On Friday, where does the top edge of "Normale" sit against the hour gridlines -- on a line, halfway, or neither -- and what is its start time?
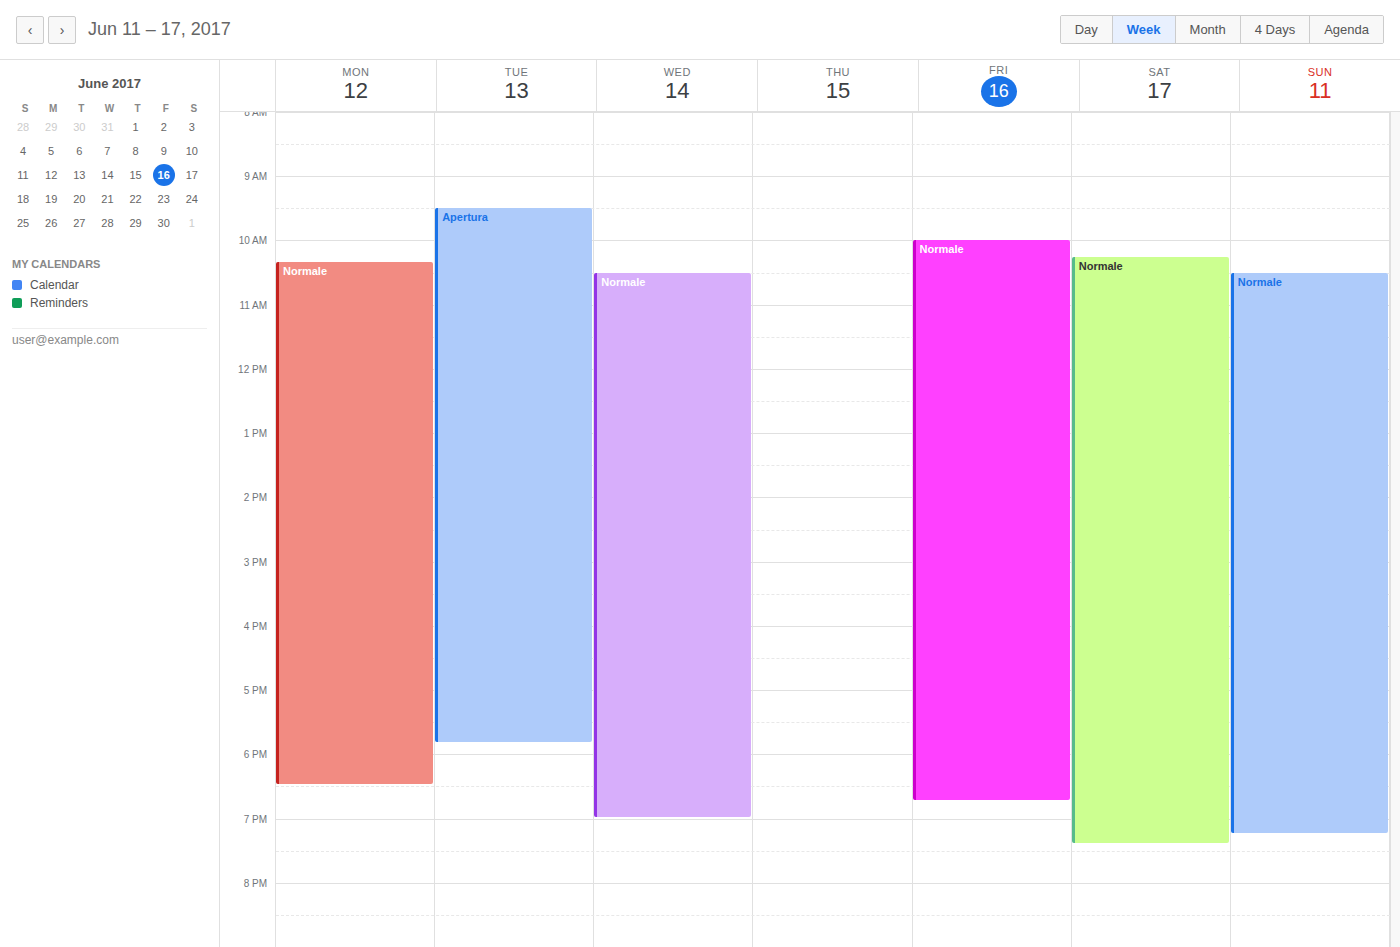
10:00 AM -- exactly on the 10 AM line.